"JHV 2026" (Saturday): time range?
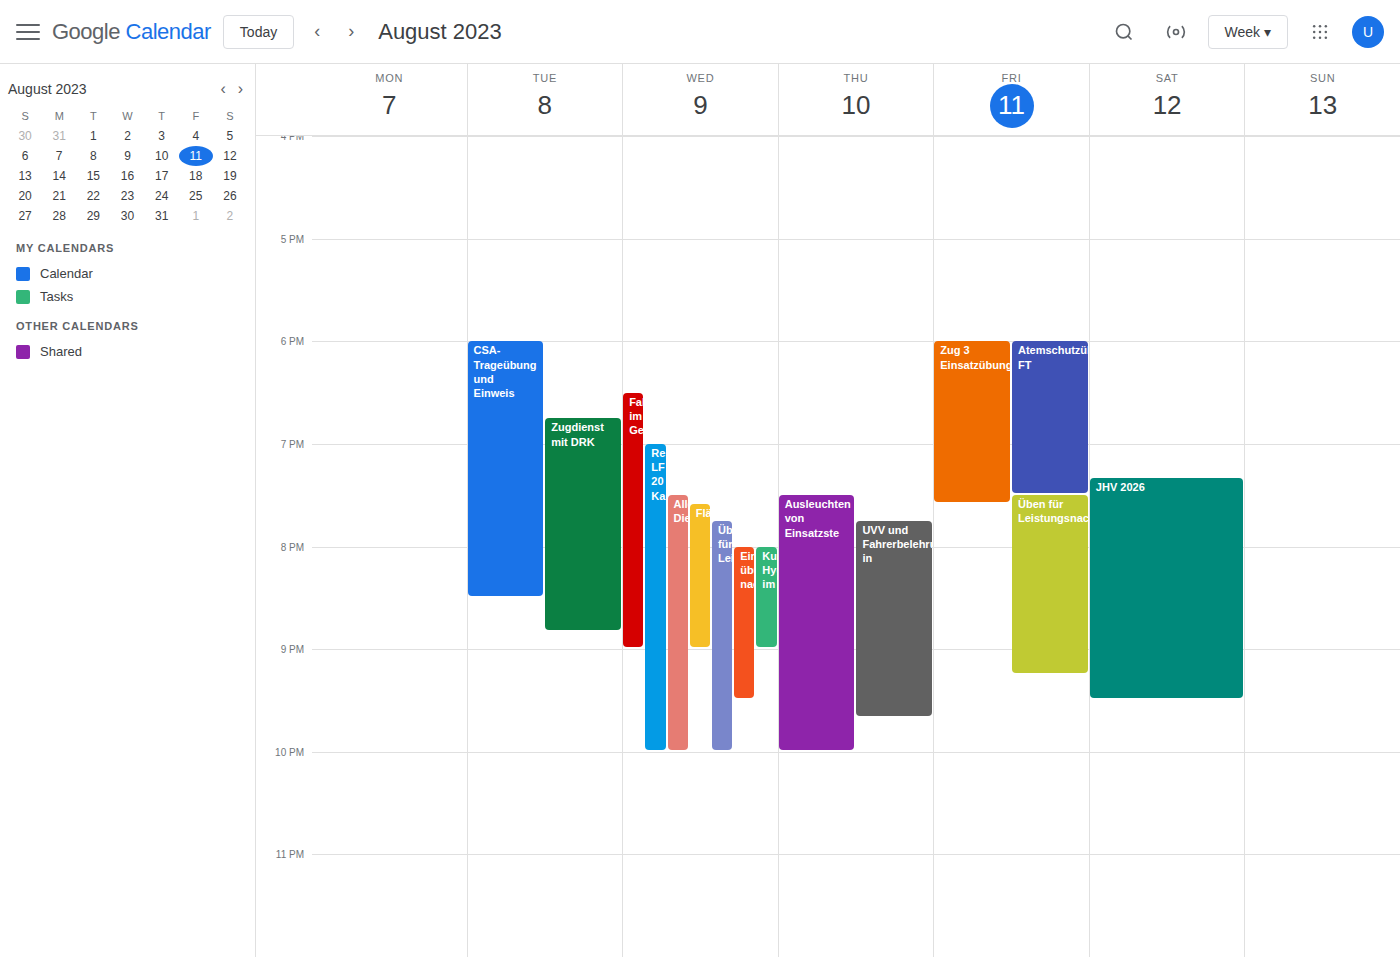
7:20 PM to 9:30 PM